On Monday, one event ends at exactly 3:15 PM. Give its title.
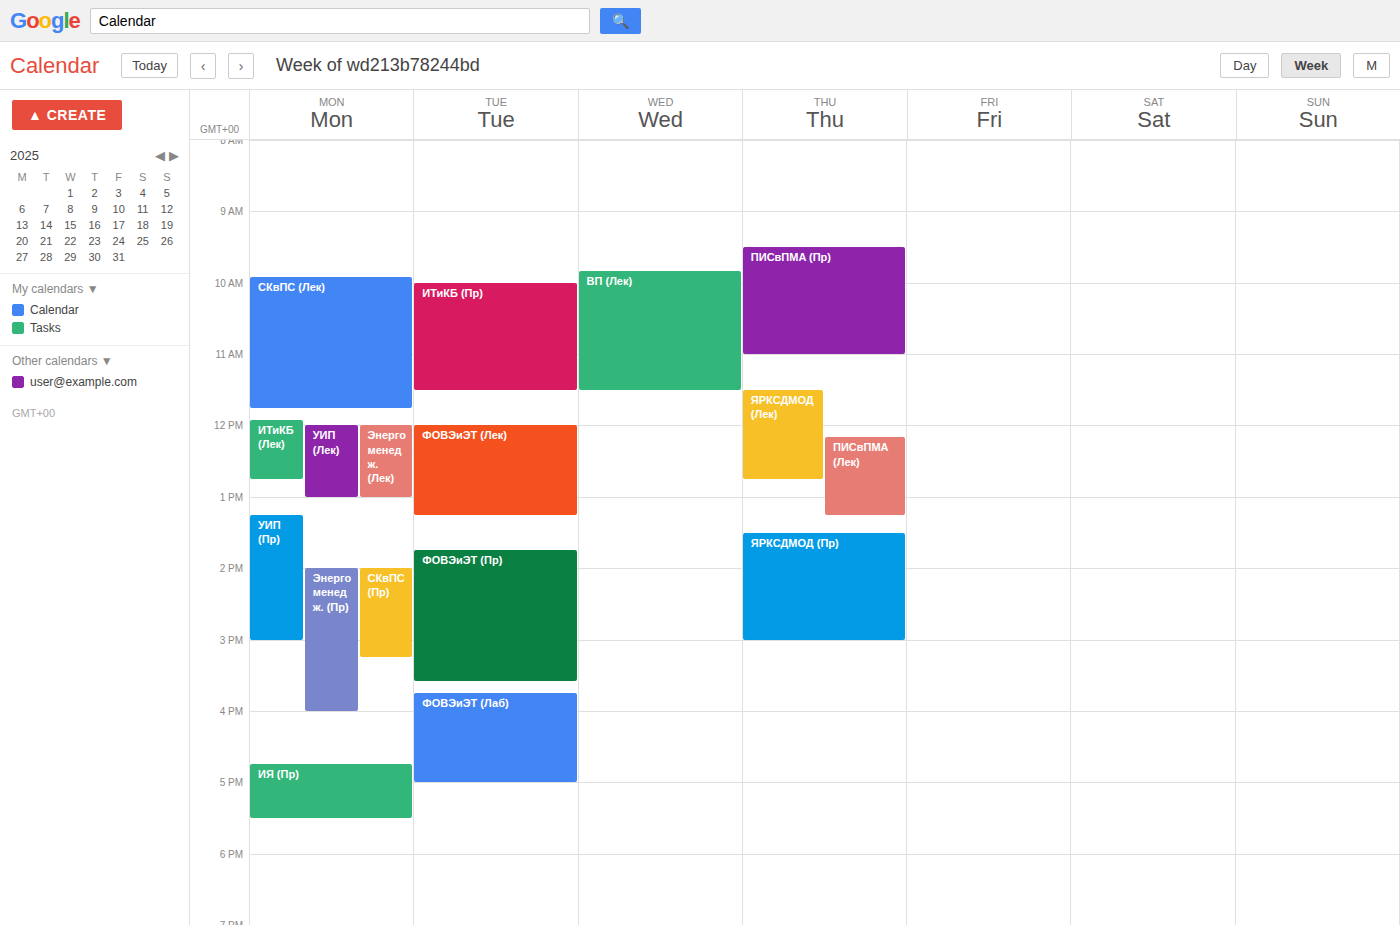
"СКвПС (Пр)"